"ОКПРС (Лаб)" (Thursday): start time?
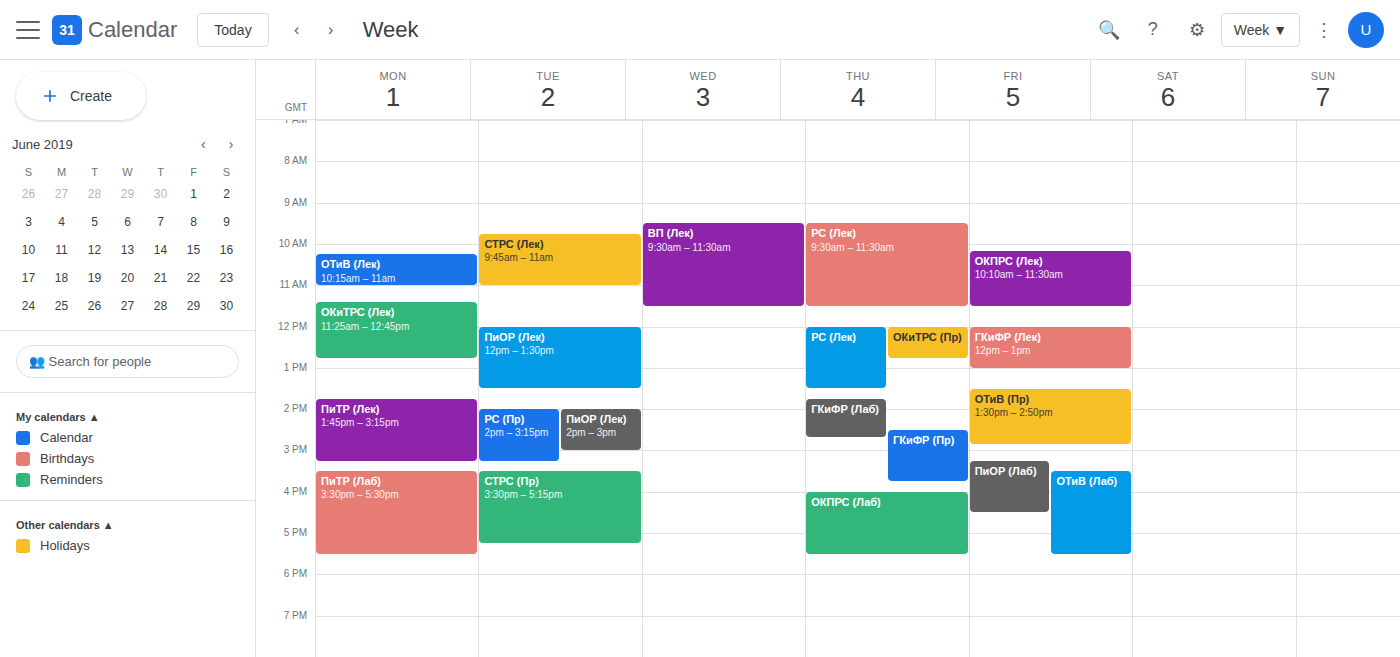
4:00 PM